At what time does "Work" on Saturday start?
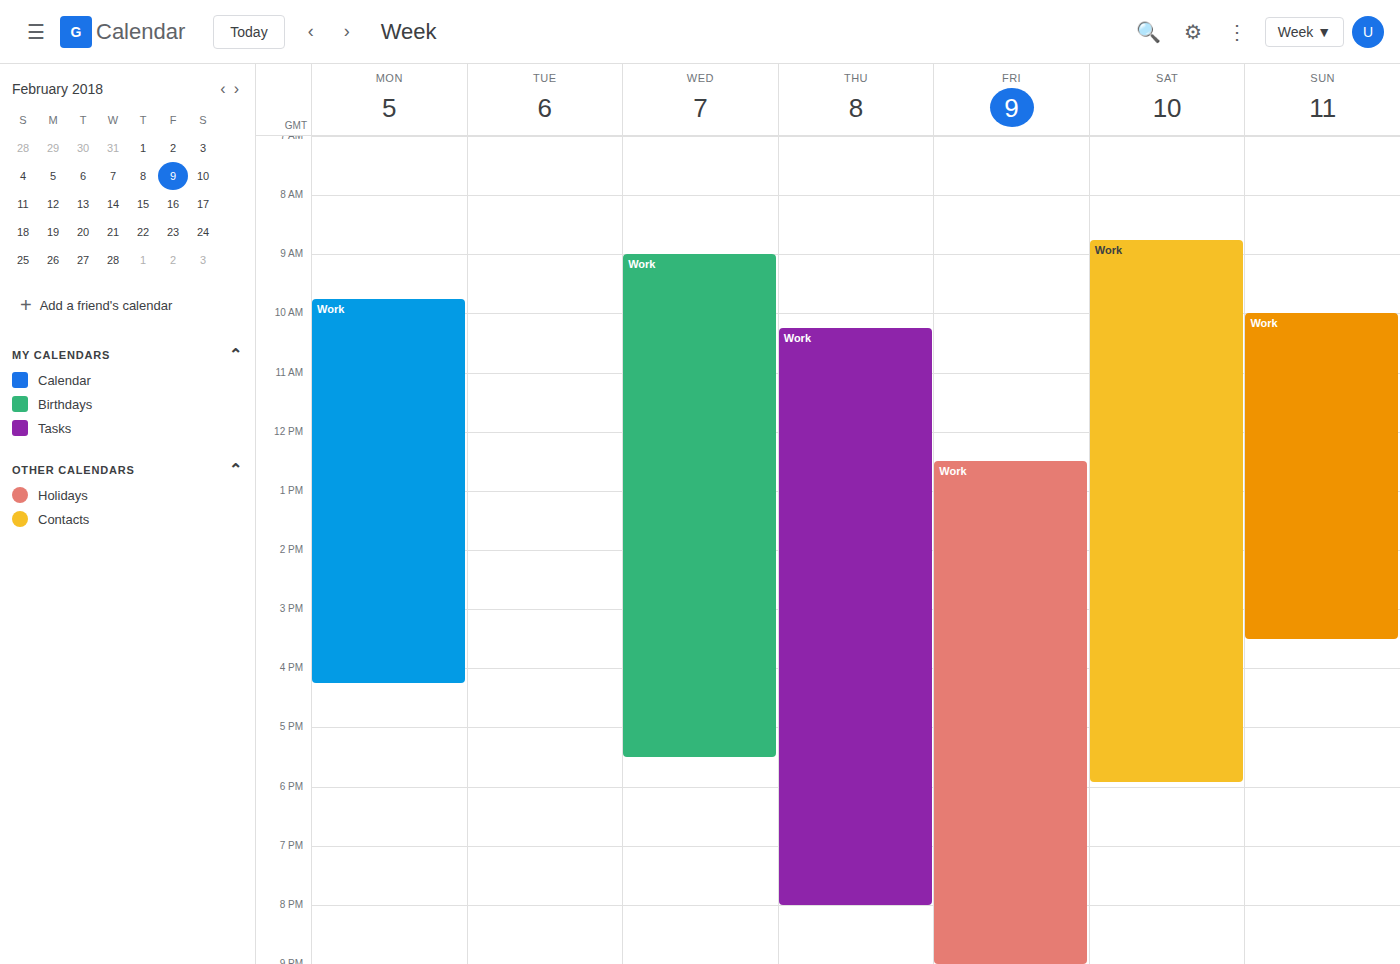
8:45 AM